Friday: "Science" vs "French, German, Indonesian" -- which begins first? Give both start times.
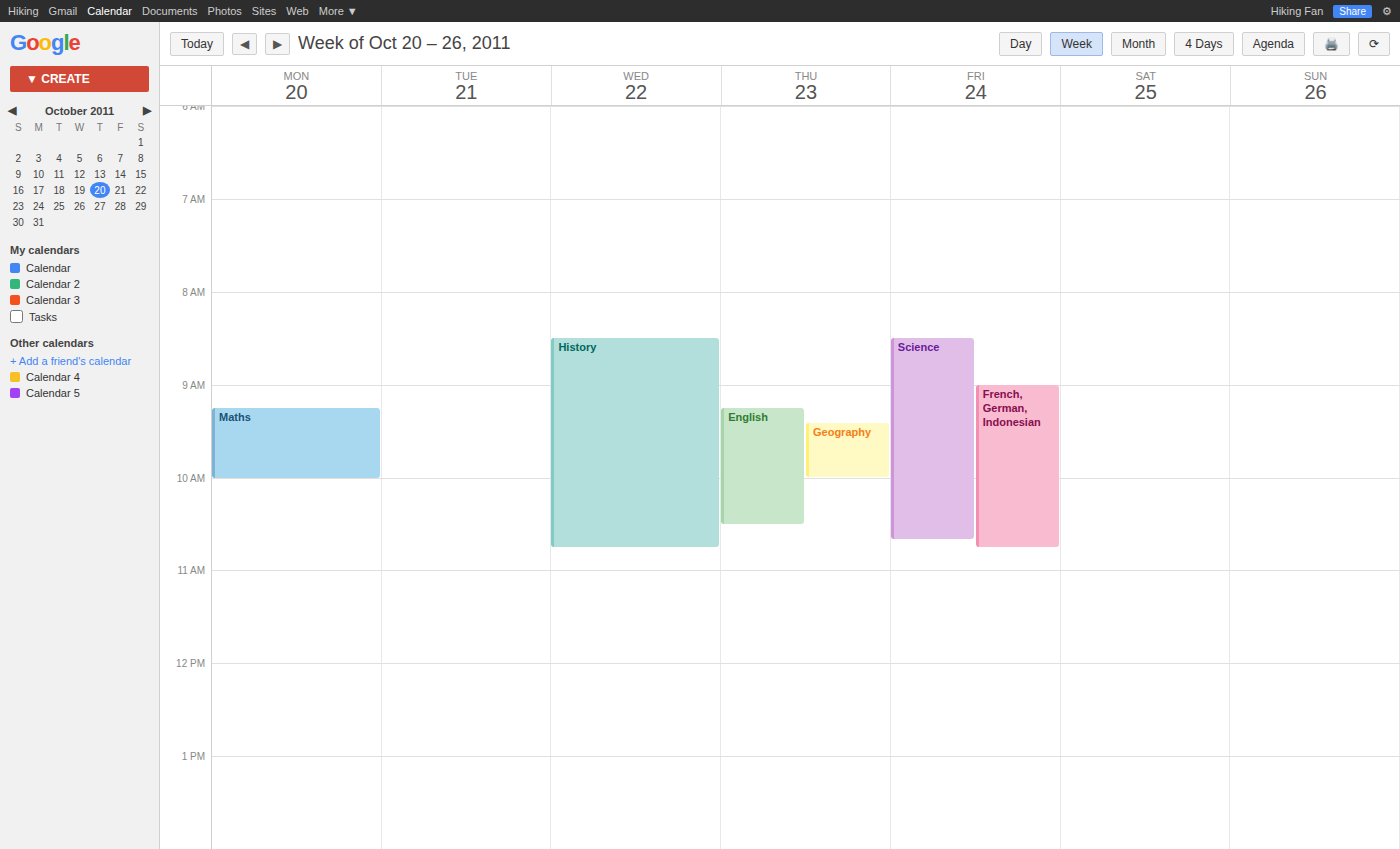
"Science" 08:30; "French, German, Indonesian" 09:00.